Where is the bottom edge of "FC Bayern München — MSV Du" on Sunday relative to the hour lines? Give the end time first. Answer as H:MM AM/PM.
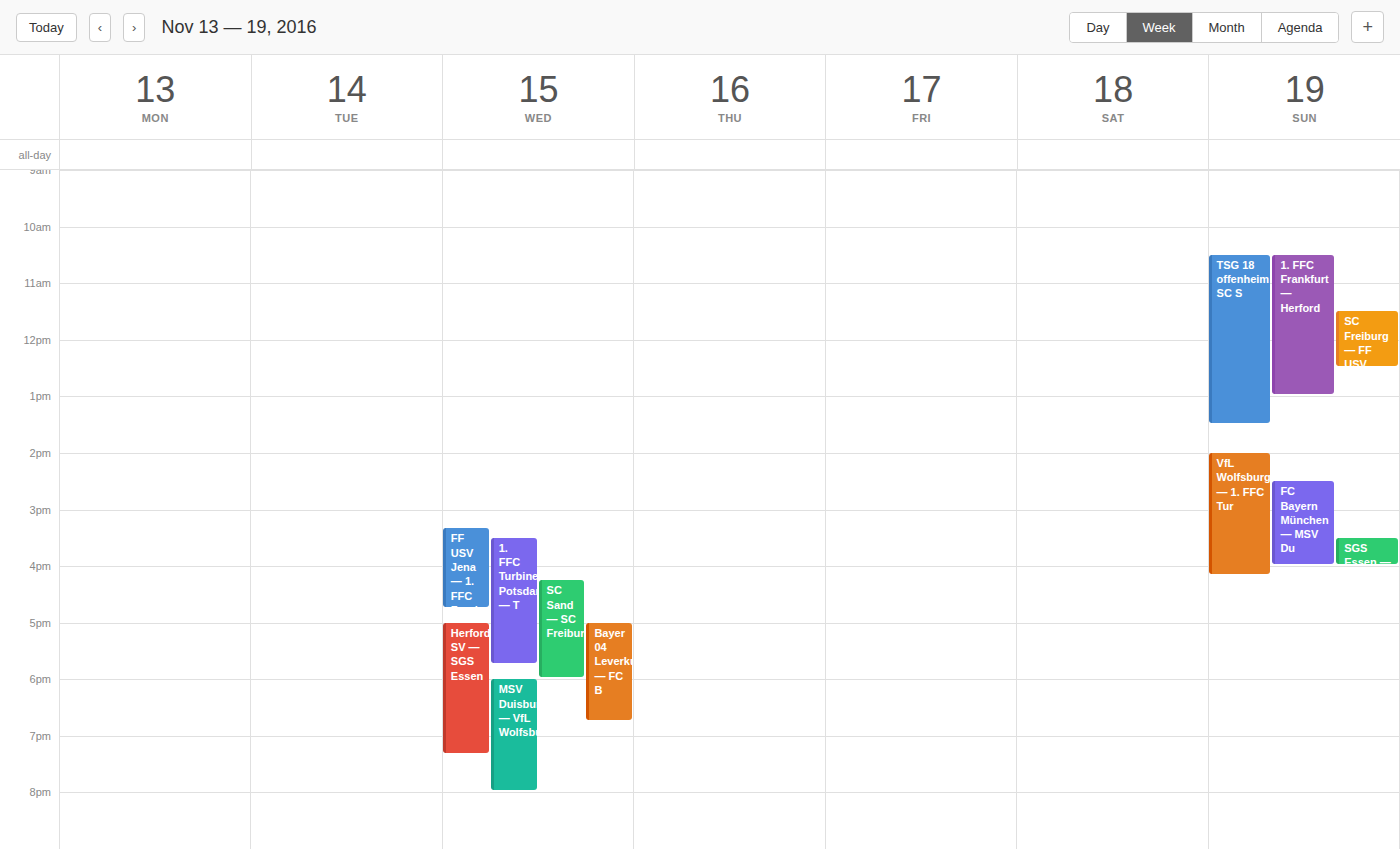
4:00 PM -- exactly on the 4 PM line.